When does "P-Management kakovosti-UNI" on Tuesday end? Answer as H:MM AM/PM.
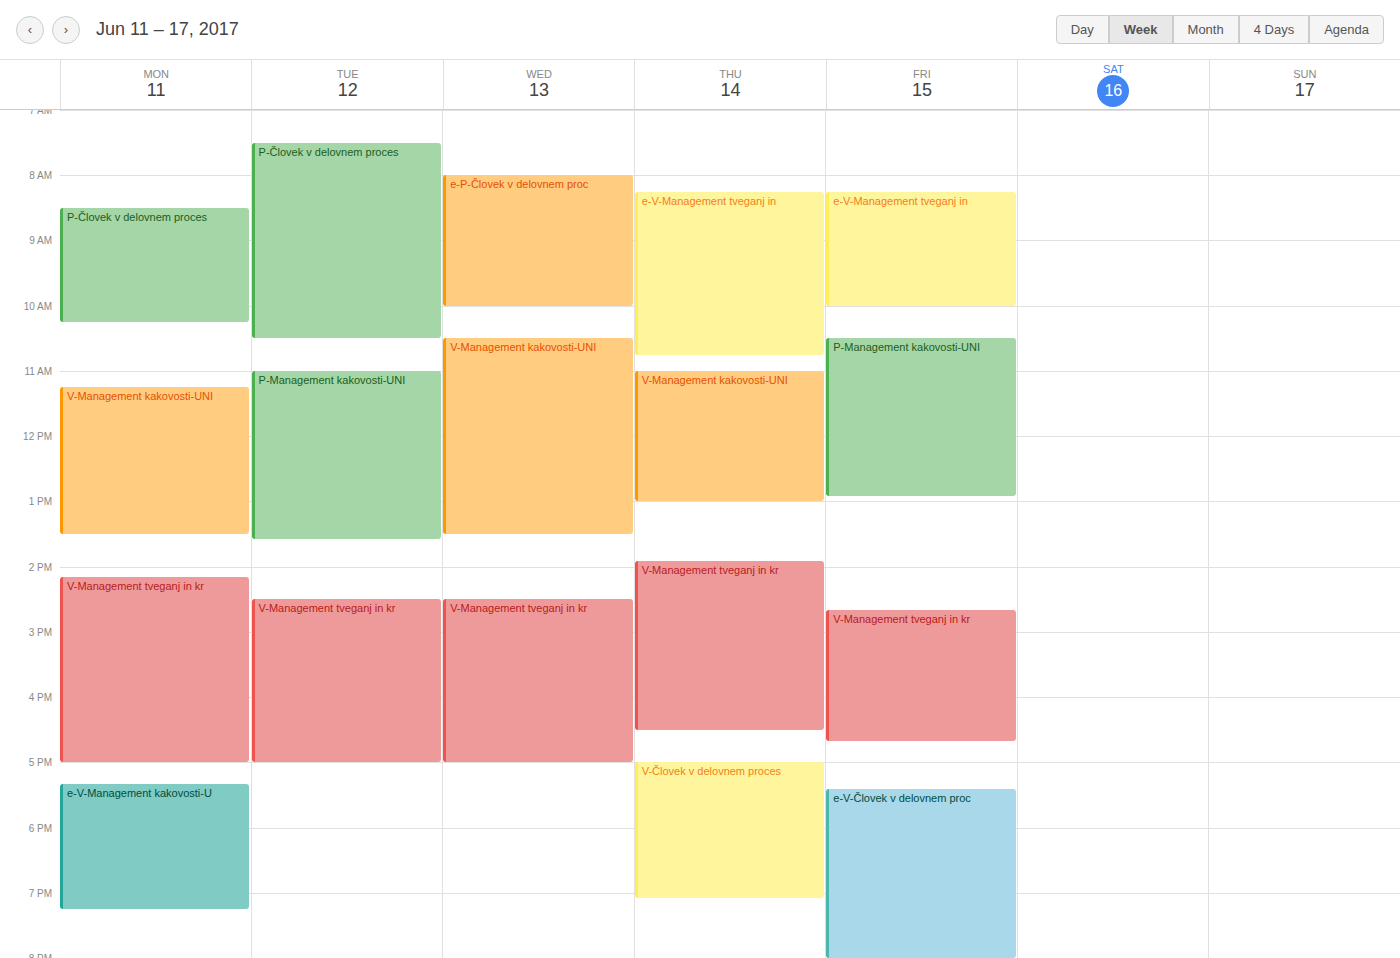
1:35 PM